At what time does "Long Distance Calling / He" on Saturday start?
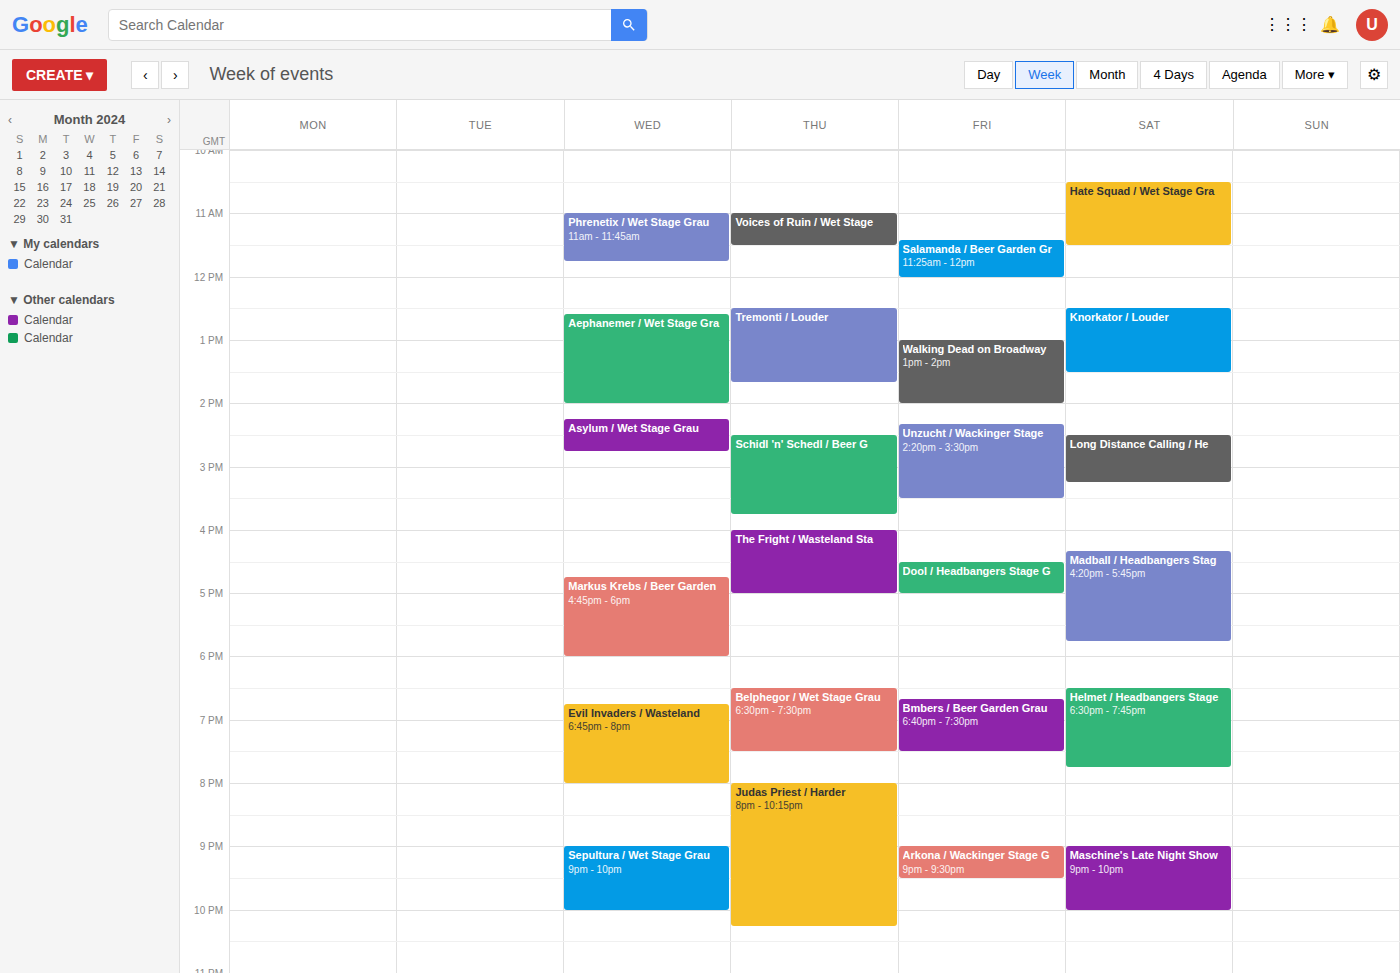
14:30